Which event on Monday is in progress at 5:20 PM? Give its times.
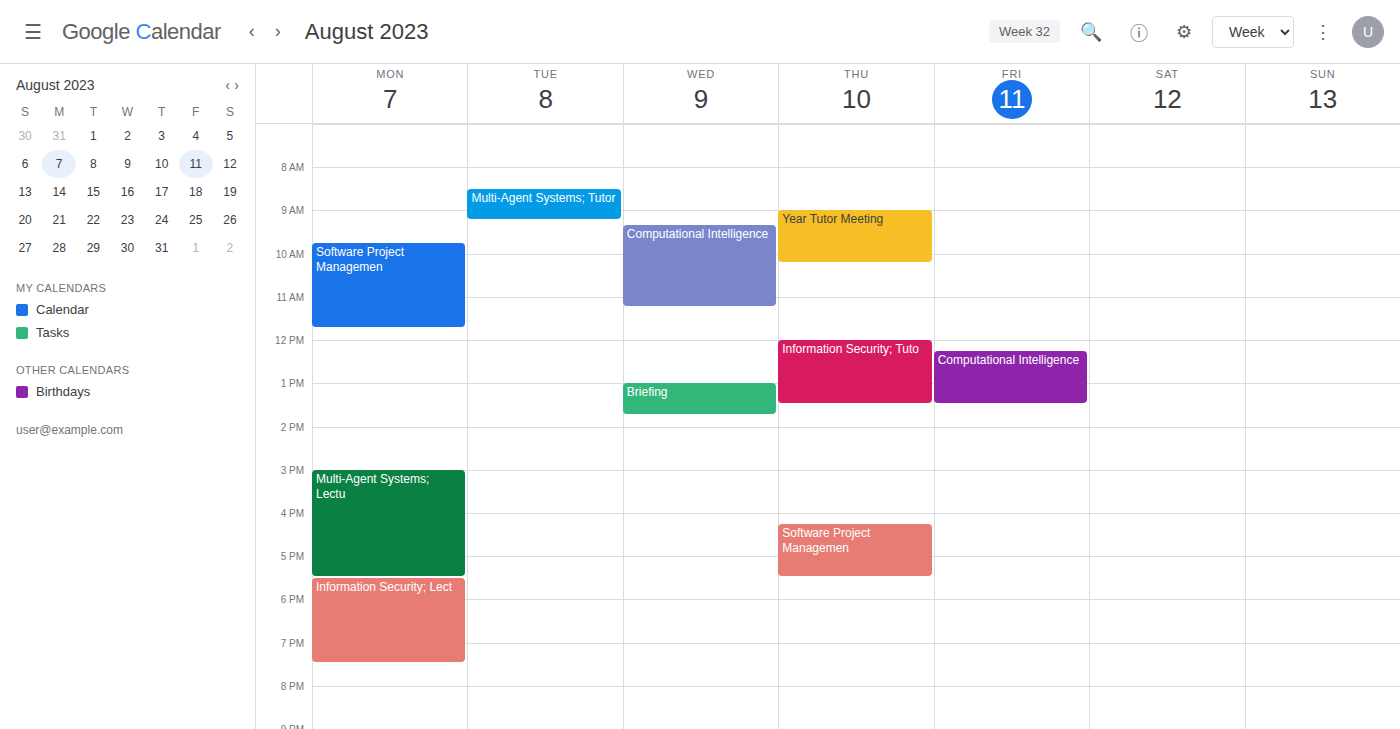
"Multi-Agent Systems; Lectu", 3:00 PM to 5:30 PM